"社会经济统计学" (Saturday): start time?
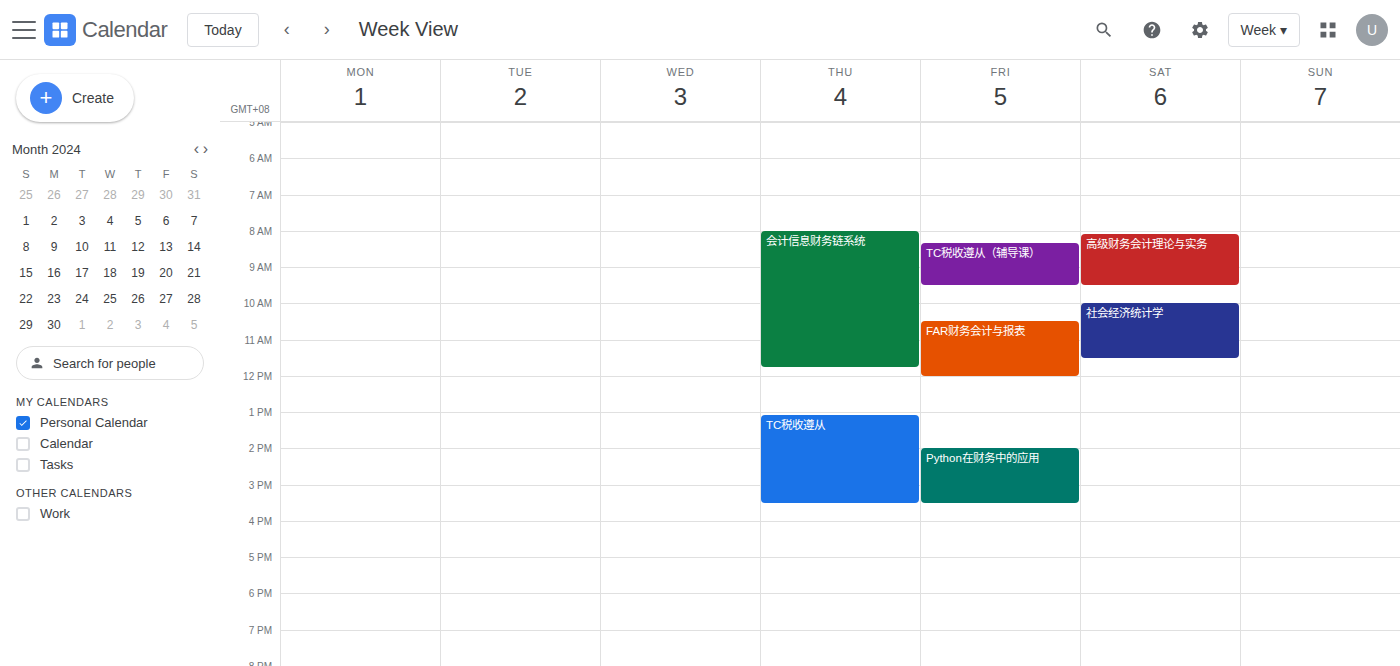
10:00 AM